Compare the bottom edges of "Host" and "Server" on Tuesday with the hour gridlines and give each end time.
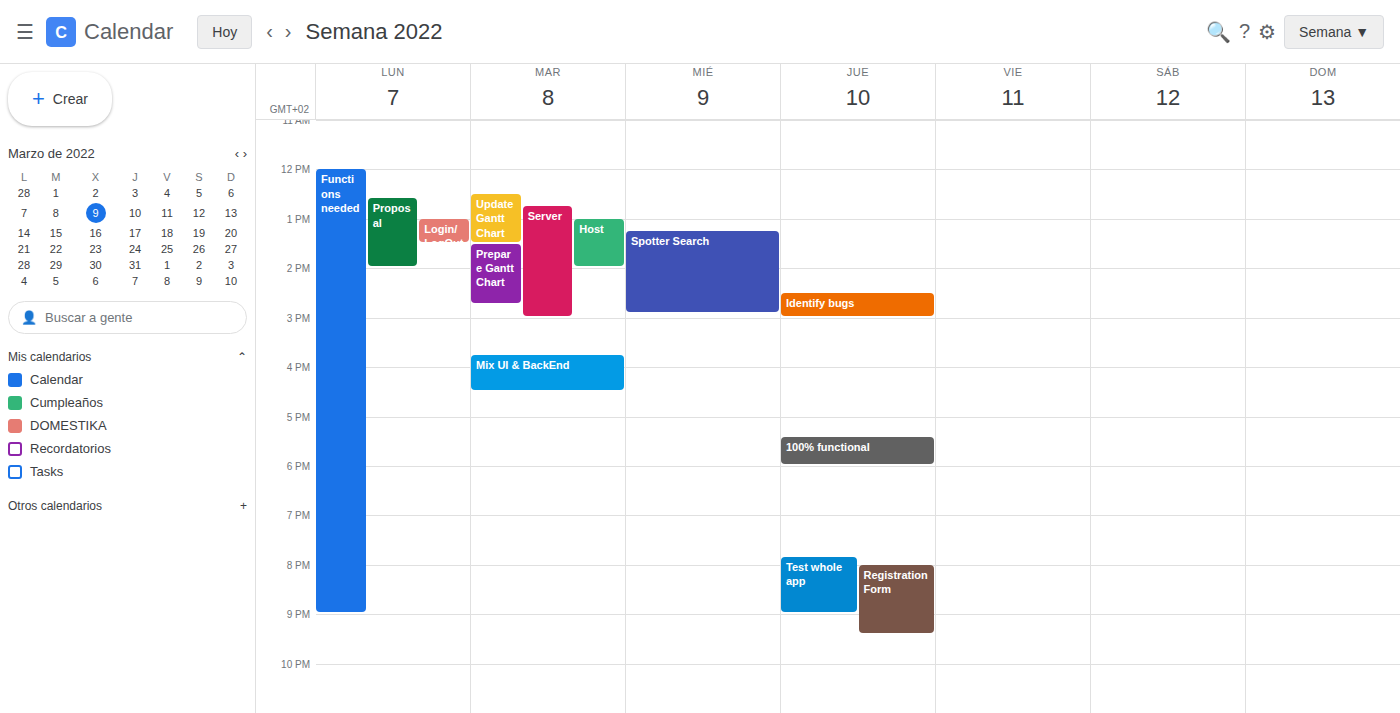
"Host": 2:00 PM, exactly on the 2 PM line. "Server": 3:00 PM, exactly on the 3 PM line.